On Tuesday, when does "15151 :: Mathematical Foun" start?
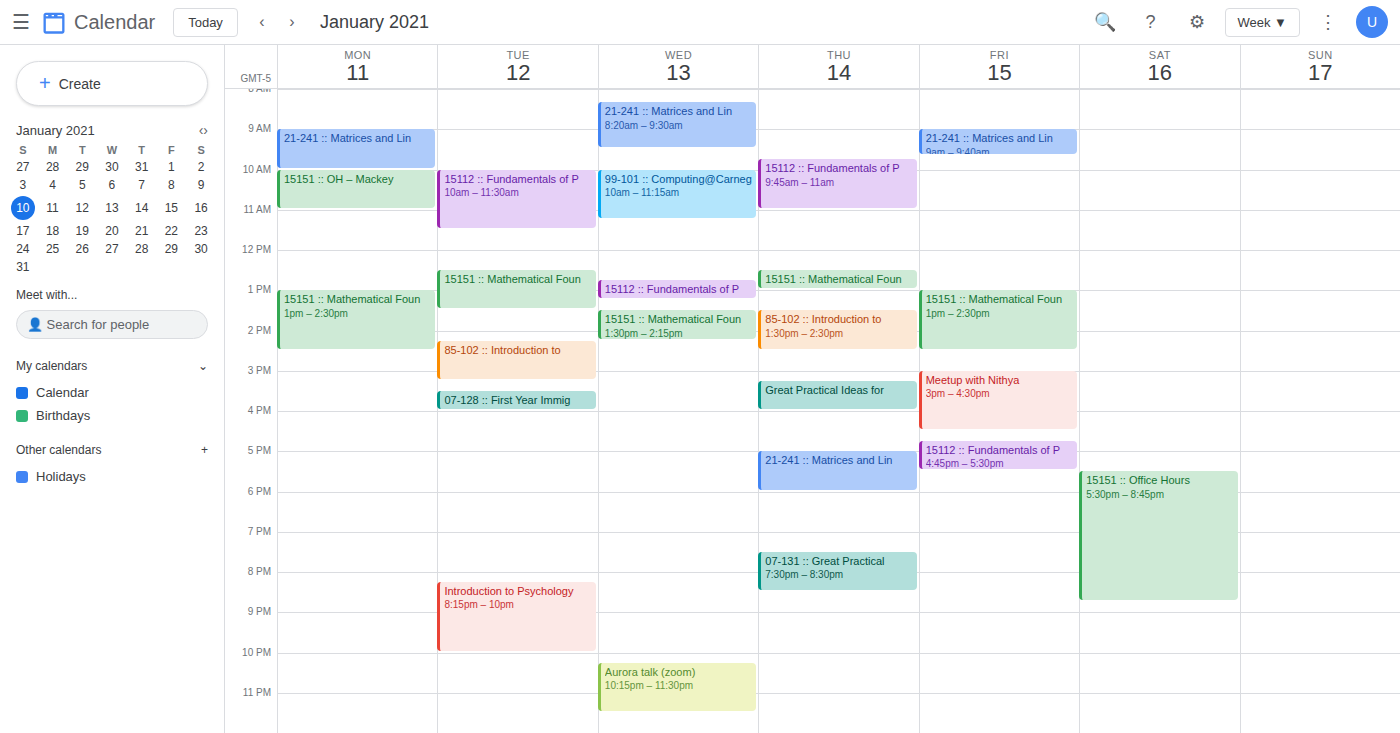
12:30